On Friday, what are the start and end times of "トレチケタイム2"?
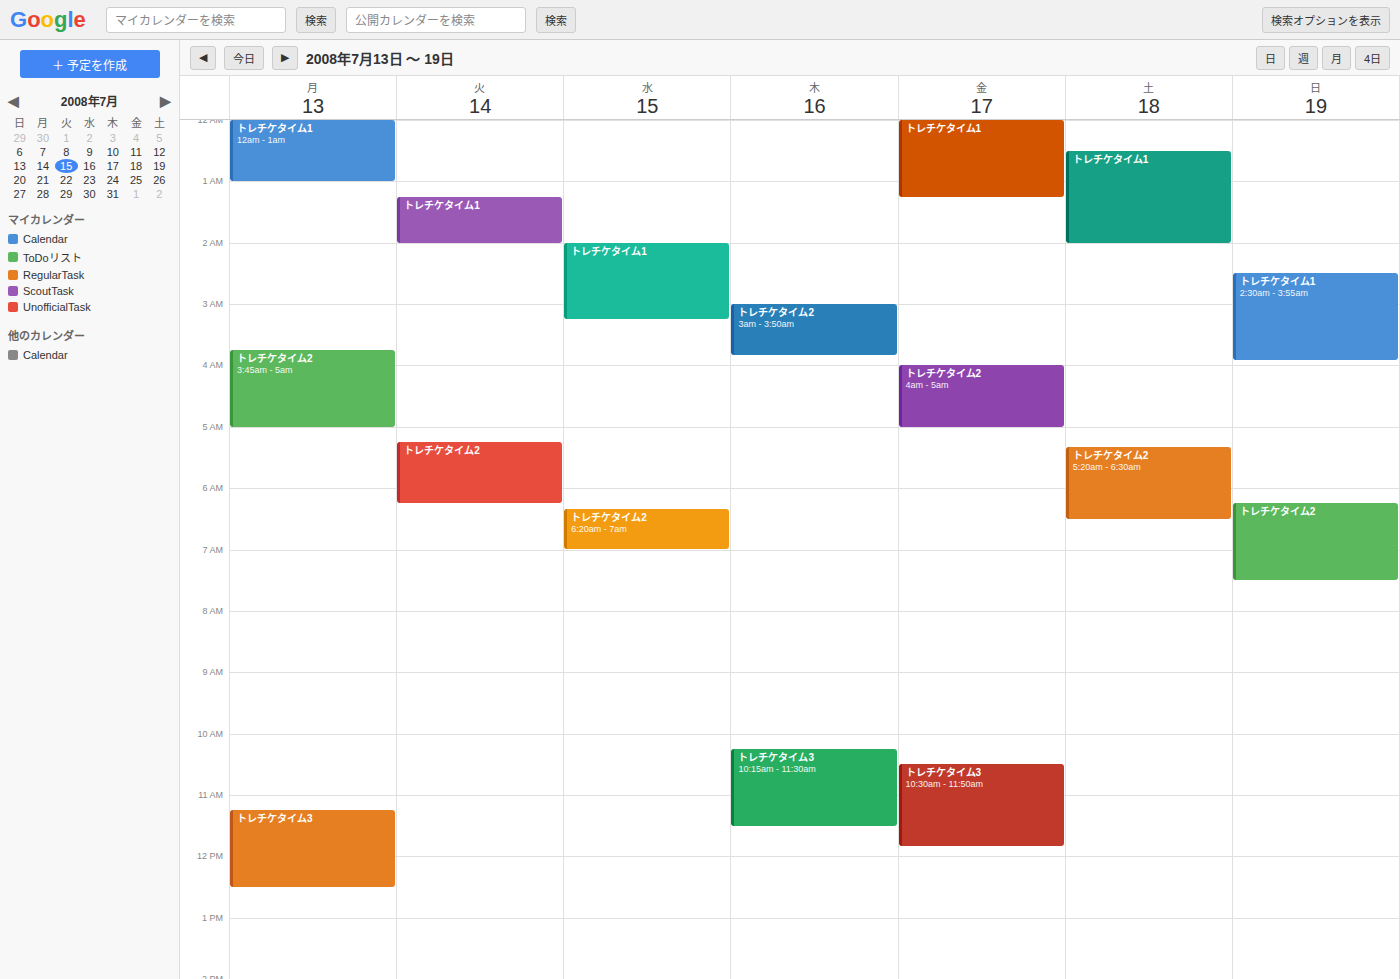
4:00 AM to 5:00 AM